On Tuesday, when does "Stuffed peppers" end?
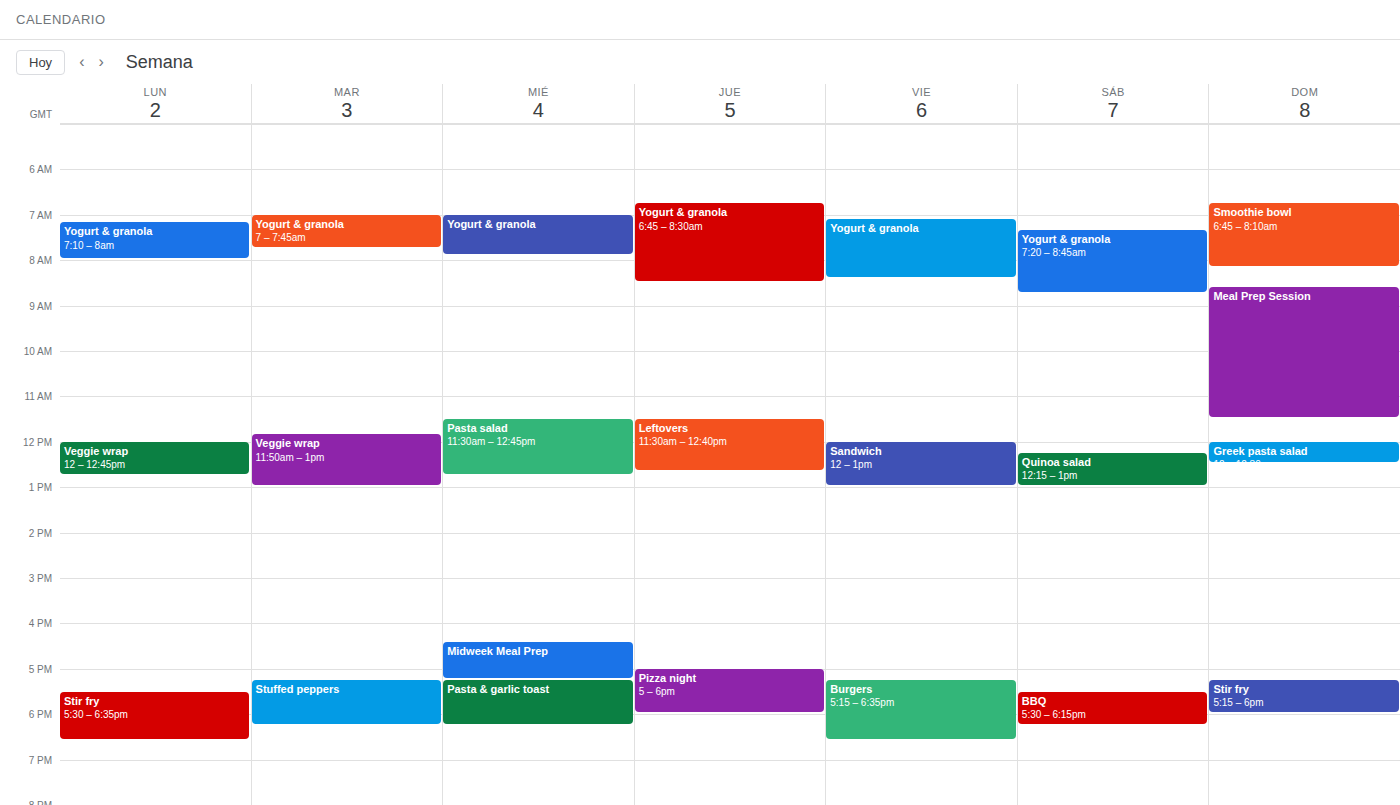
18:15